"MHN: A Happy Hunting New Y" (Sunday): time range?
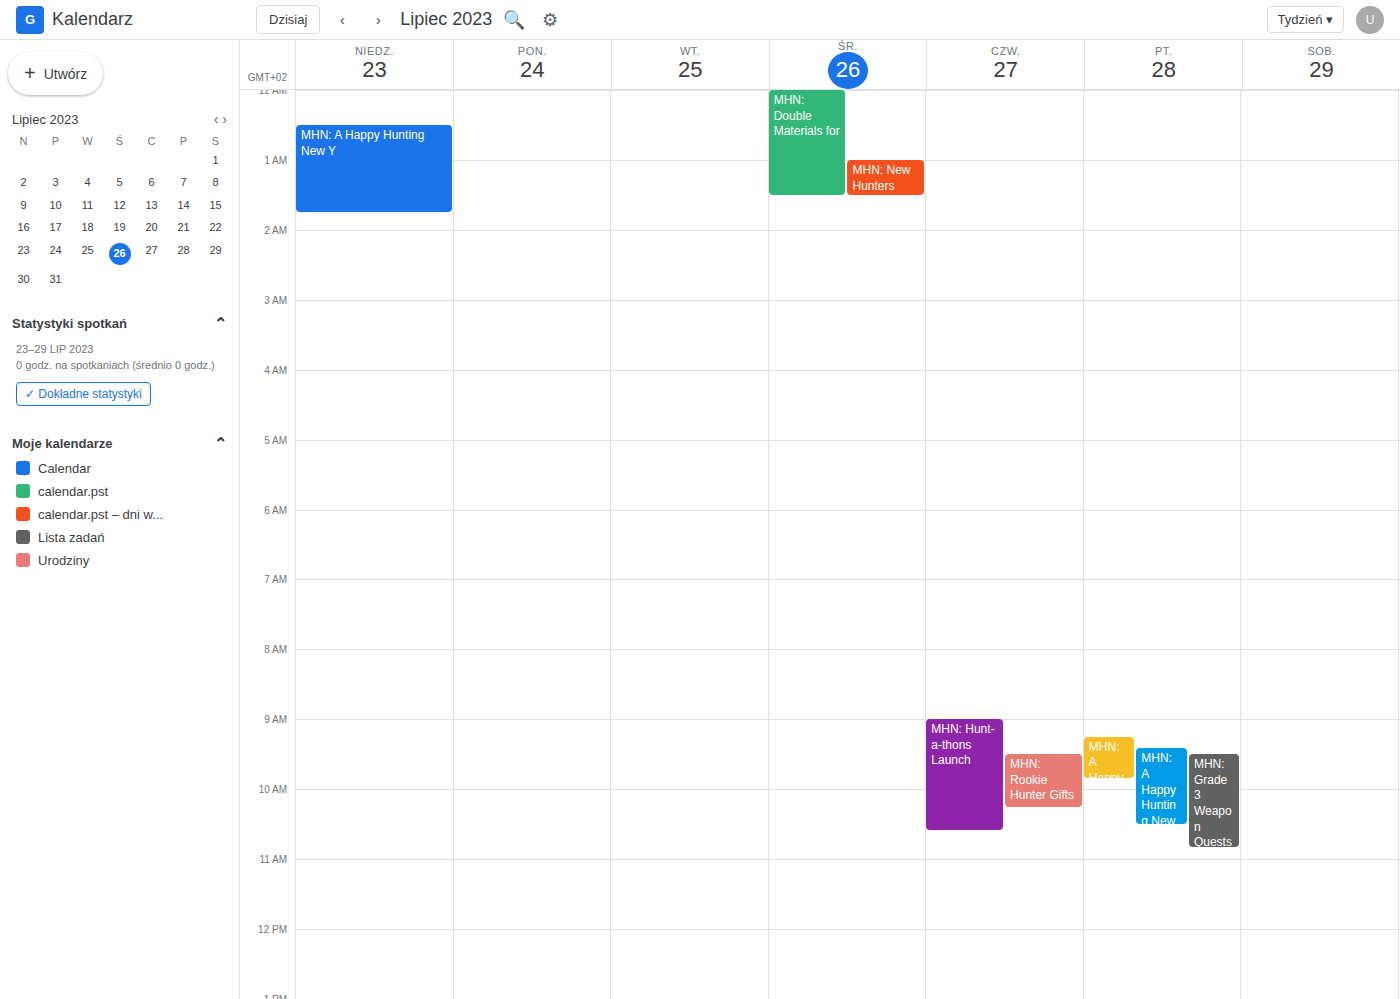
12:30 AM to 1:45 AM